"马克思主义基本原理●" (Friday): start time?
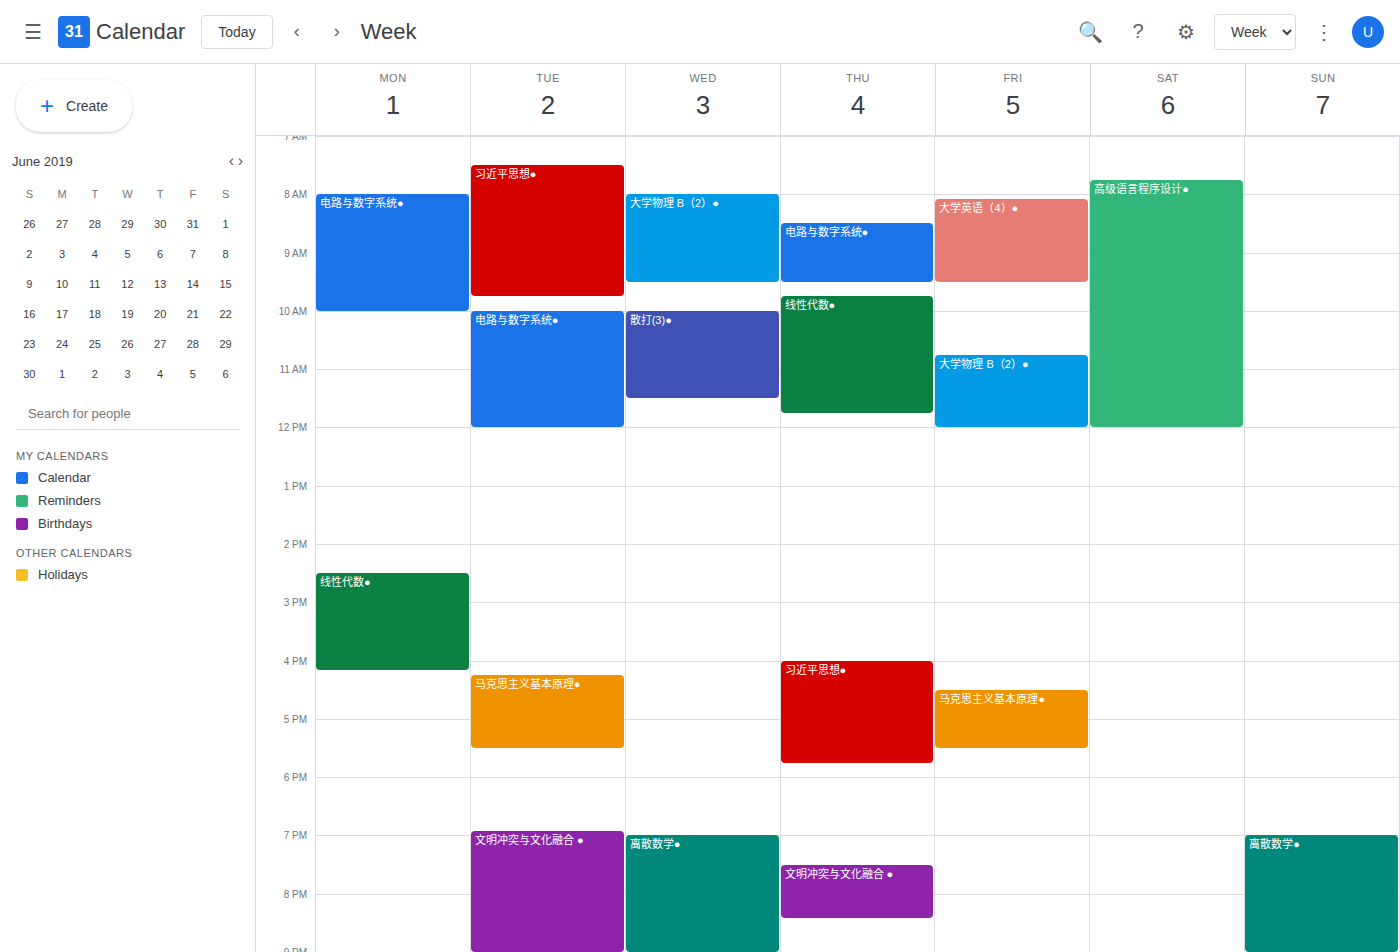
4:30 PM